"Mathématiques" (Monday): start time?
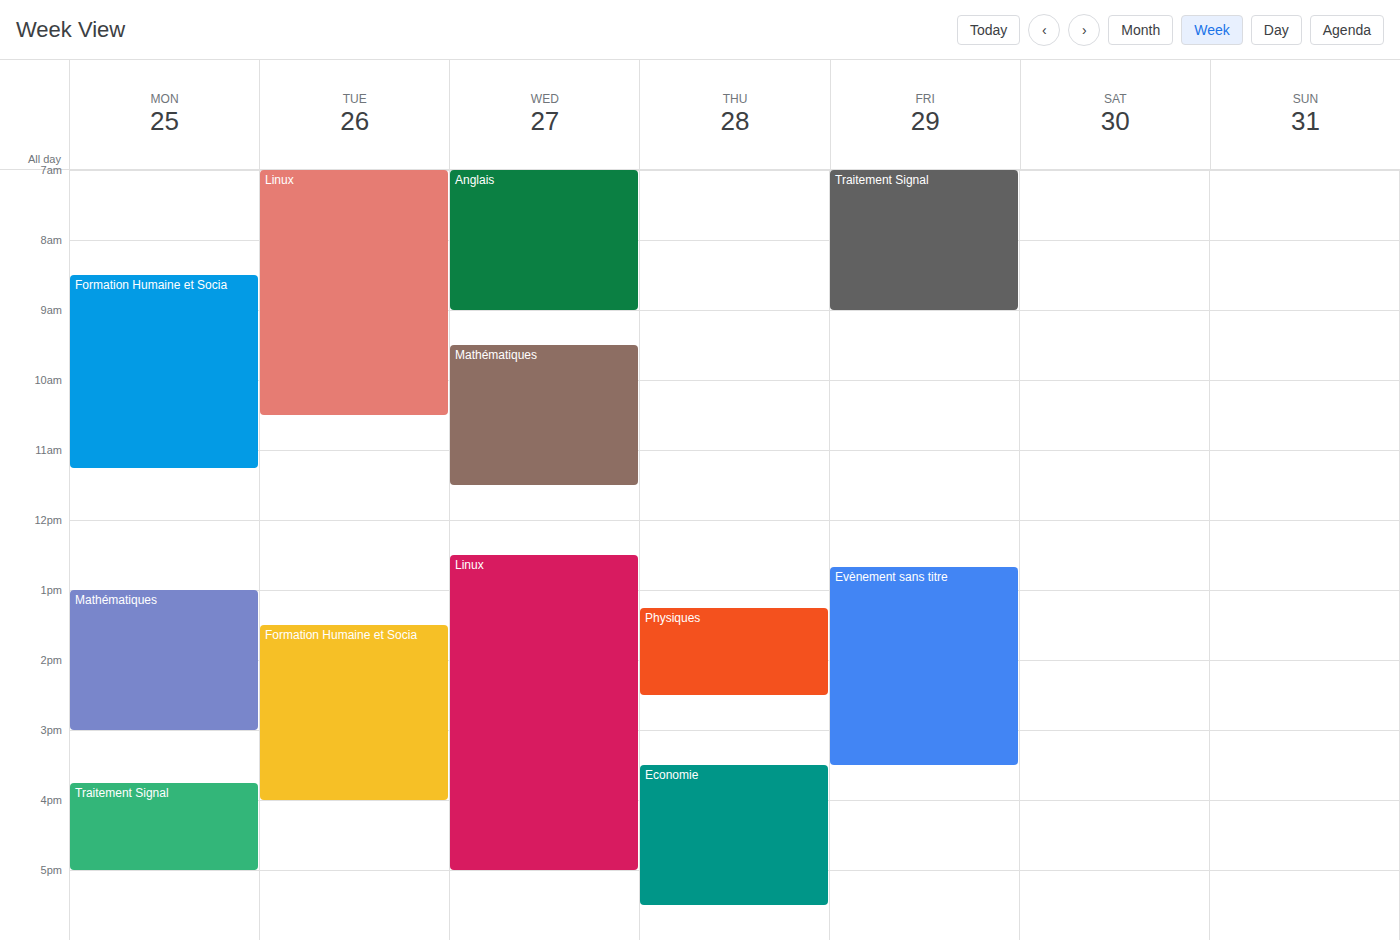
1:00 PM